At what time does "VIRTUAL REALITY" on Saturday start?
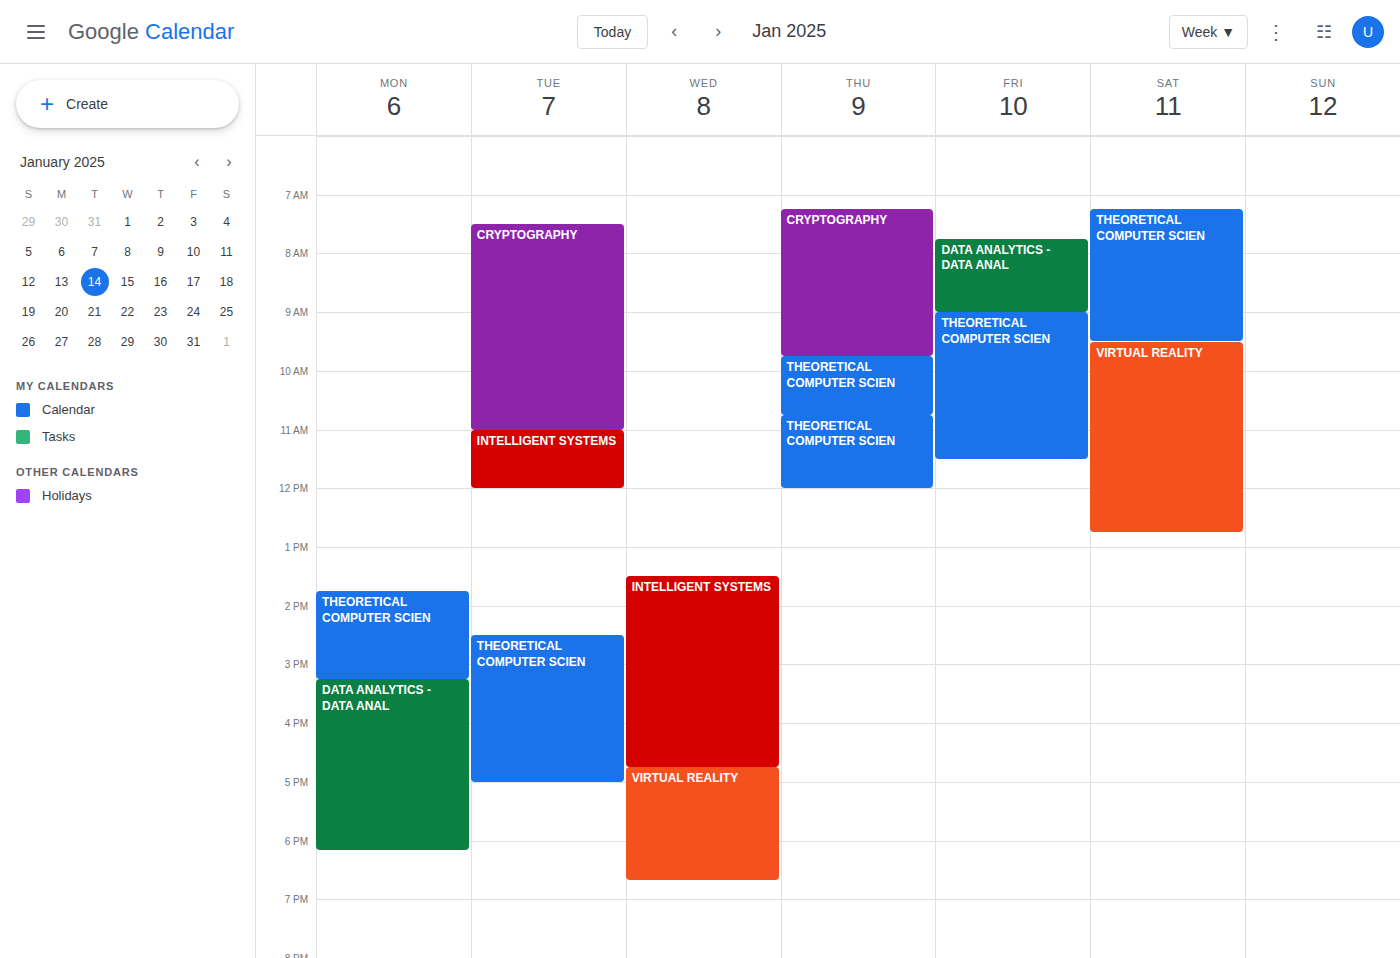
9:30 AM